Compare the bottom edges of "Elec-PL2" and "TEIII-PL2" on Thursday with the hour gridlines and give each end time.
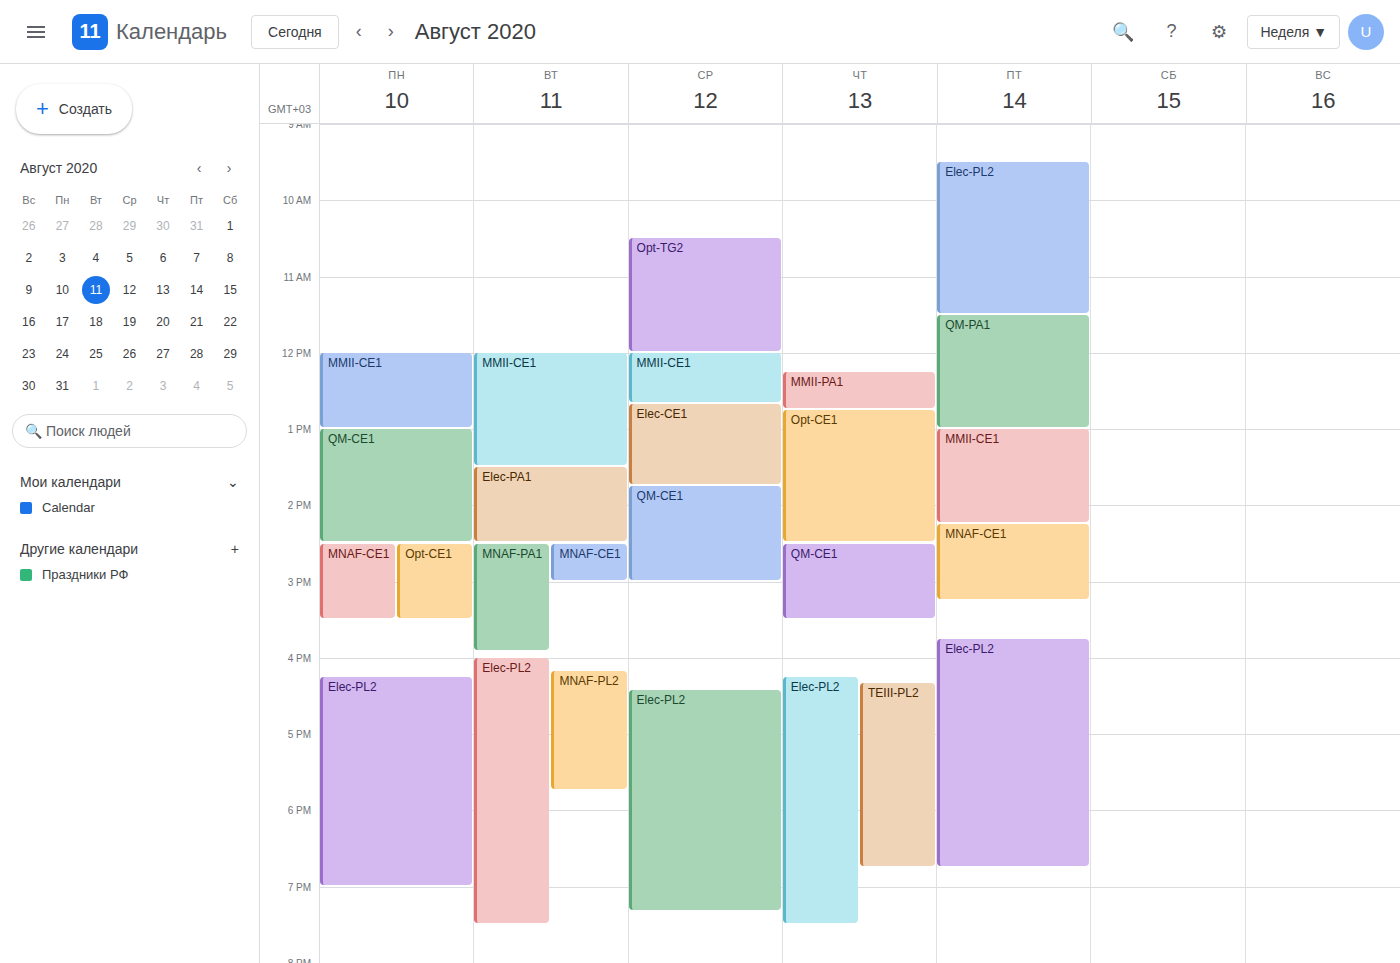
"Elec-PL2": 7:30 PM, halfway between the 7 PM and 8 PM lines. "TEIII-PL2": 6:45 PM, neither: three quarters of the way from the 6 PM line to the 7 PM line.